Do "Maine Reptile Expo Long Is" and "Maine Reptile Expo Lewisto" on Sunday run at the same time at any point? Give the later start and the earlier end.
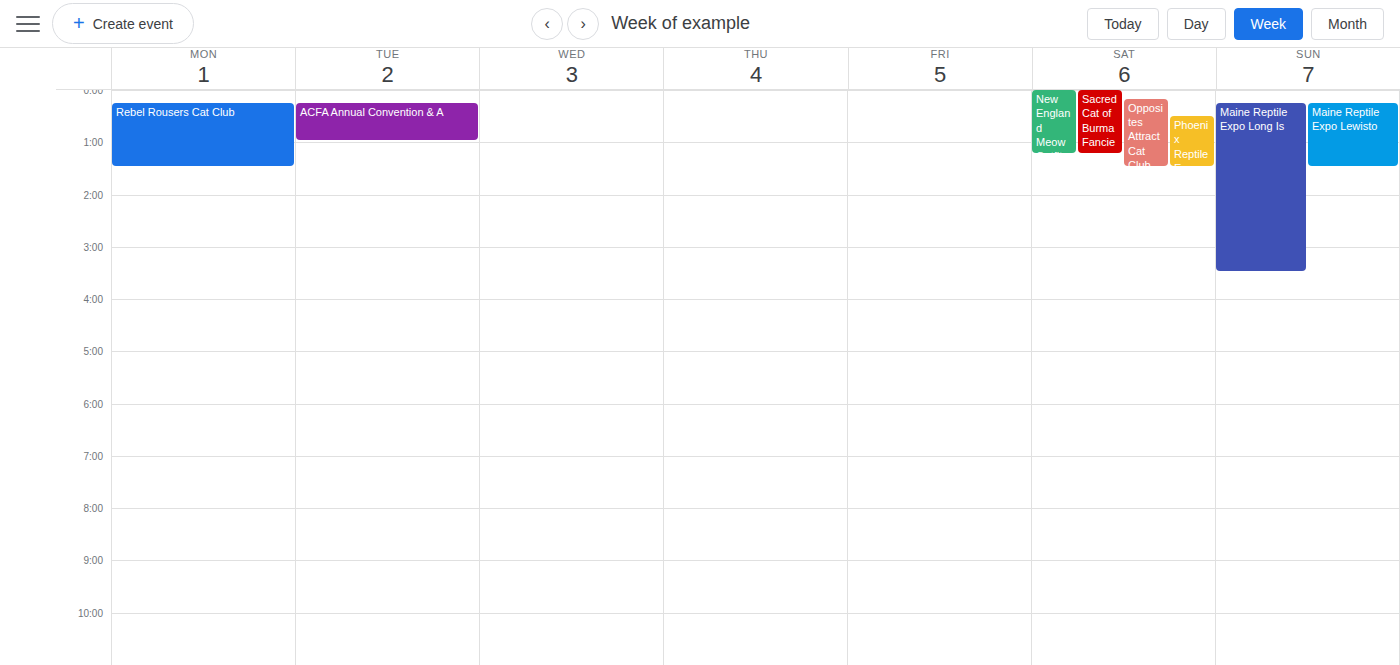
"Maine Reptile Expo Lewisto" runs 00:15 to 01:30, inside "Maine Reptile Expo Long Is" -- they overlap.